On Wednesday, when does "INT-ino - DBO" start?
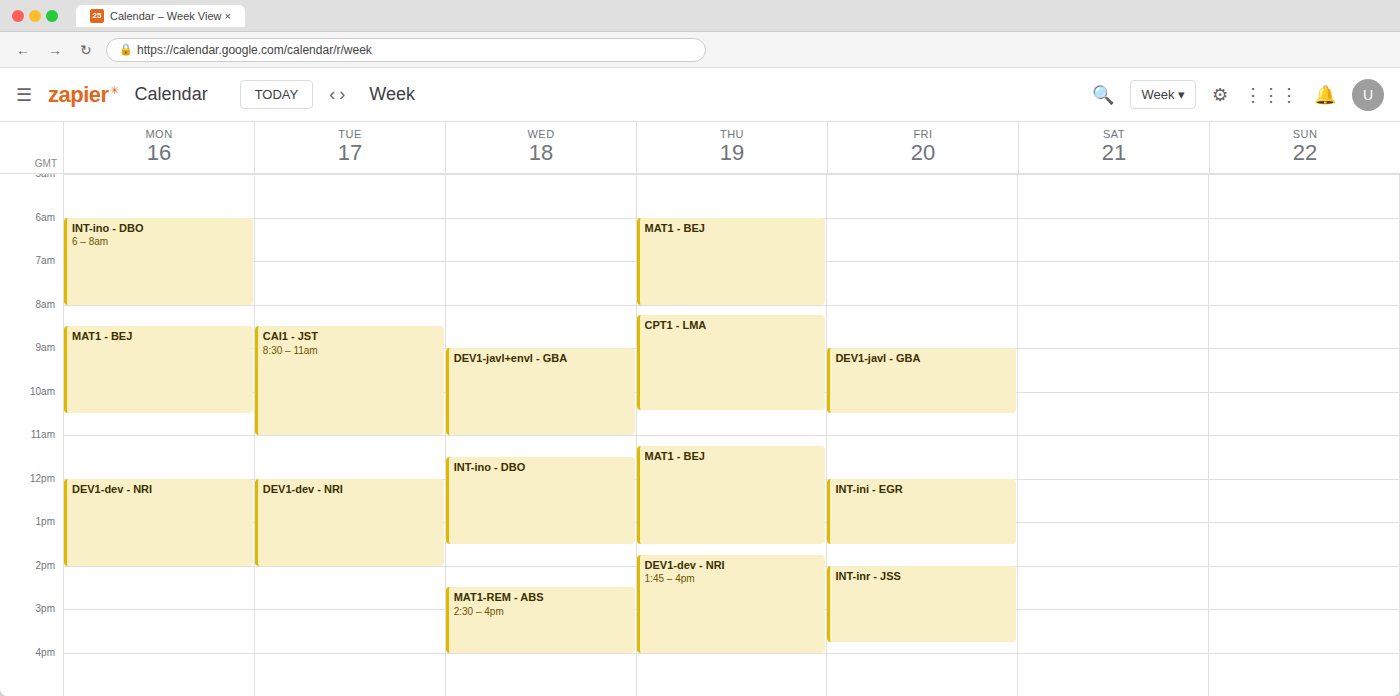
11:30 AM